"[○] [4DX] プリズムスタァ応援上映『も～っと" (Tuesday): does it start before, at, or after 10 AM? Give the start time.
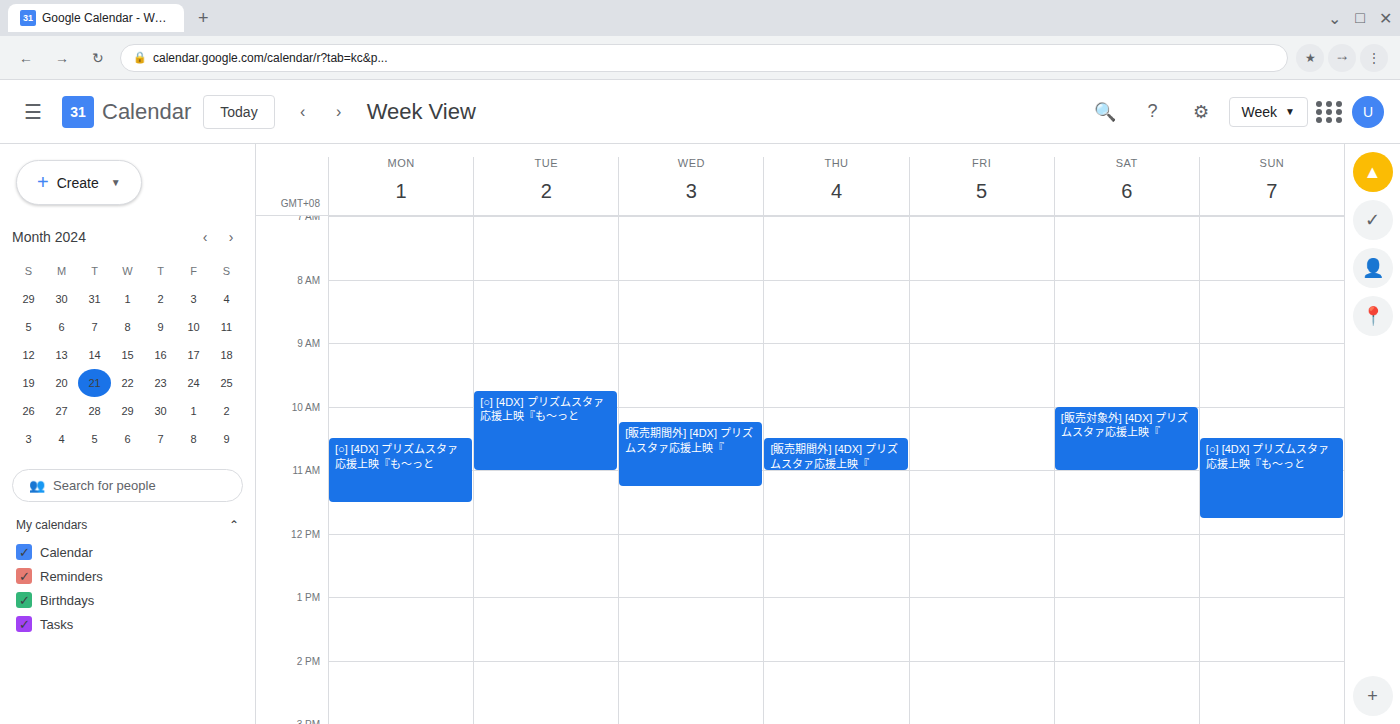
9:45 AM -- before 10 AM, 15 minutes above the 10 AM line.